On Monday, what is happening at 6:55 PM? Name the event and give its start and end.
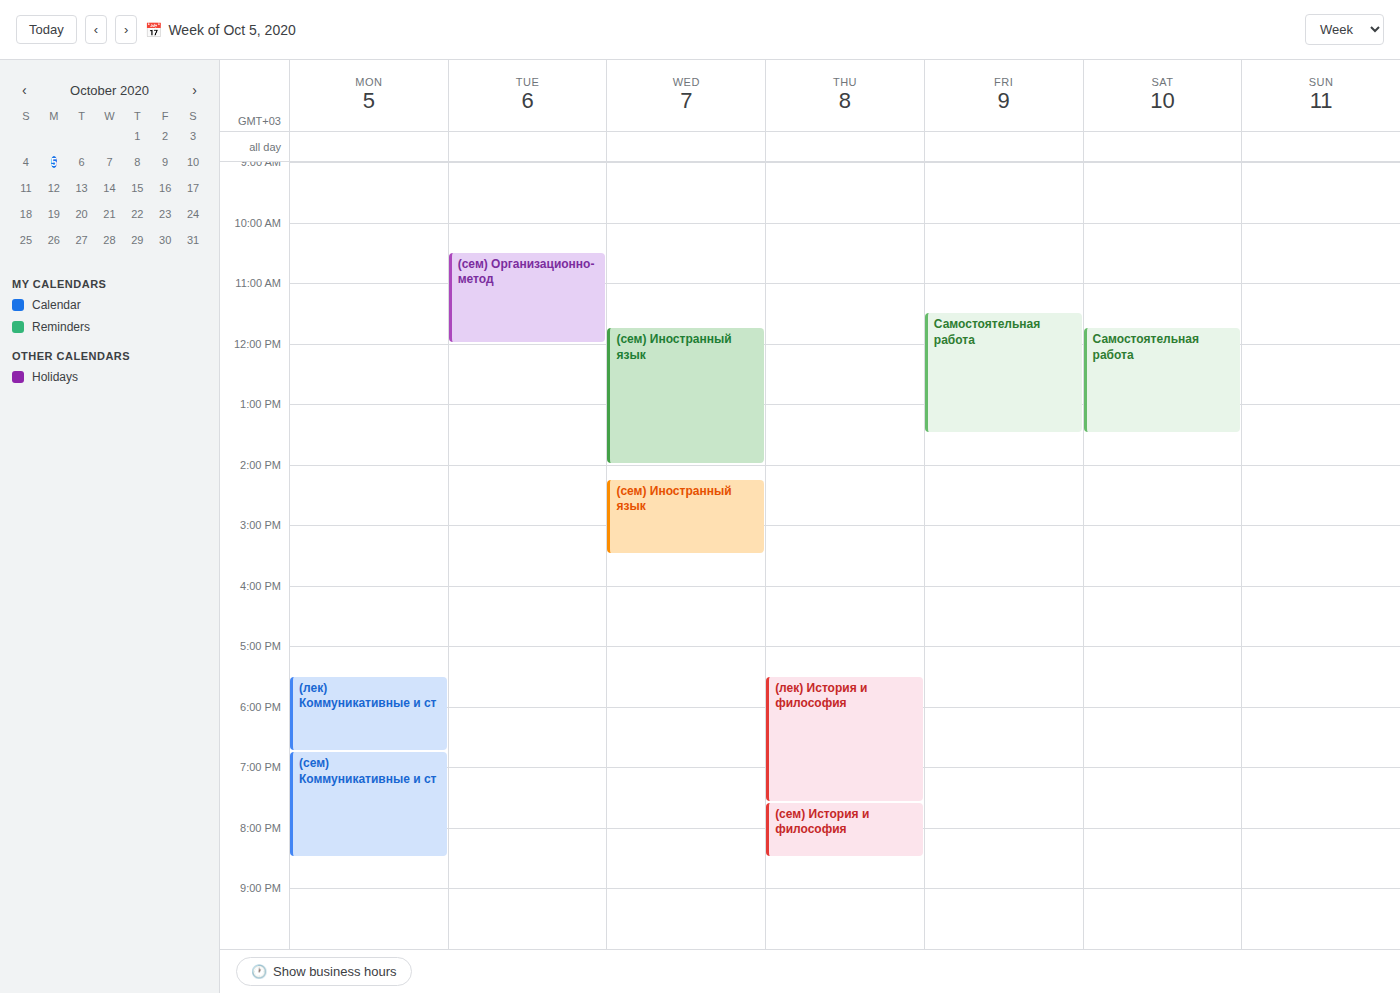
"(сем) Коммуникативные и ст", 6:45 PM to 8:30 PM